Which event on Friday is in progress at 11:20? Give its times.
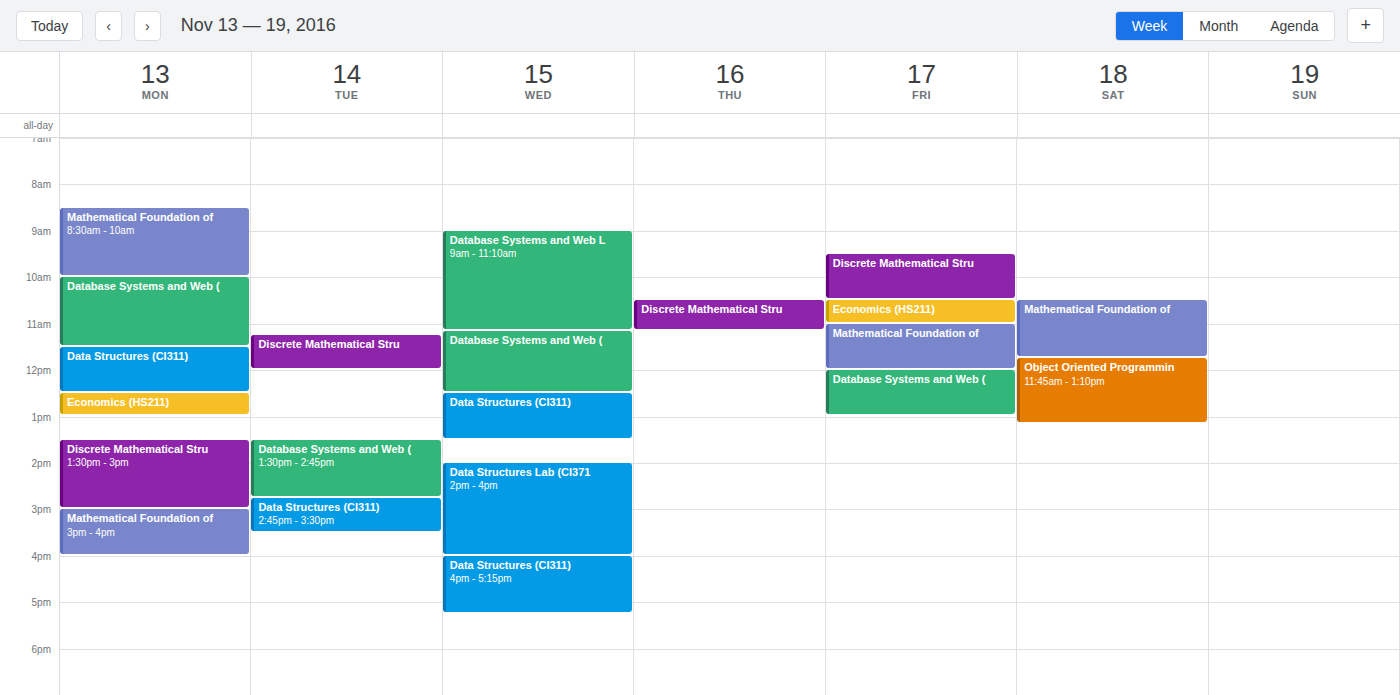
"Mathematical Foundation of", 11:00 to 12:00